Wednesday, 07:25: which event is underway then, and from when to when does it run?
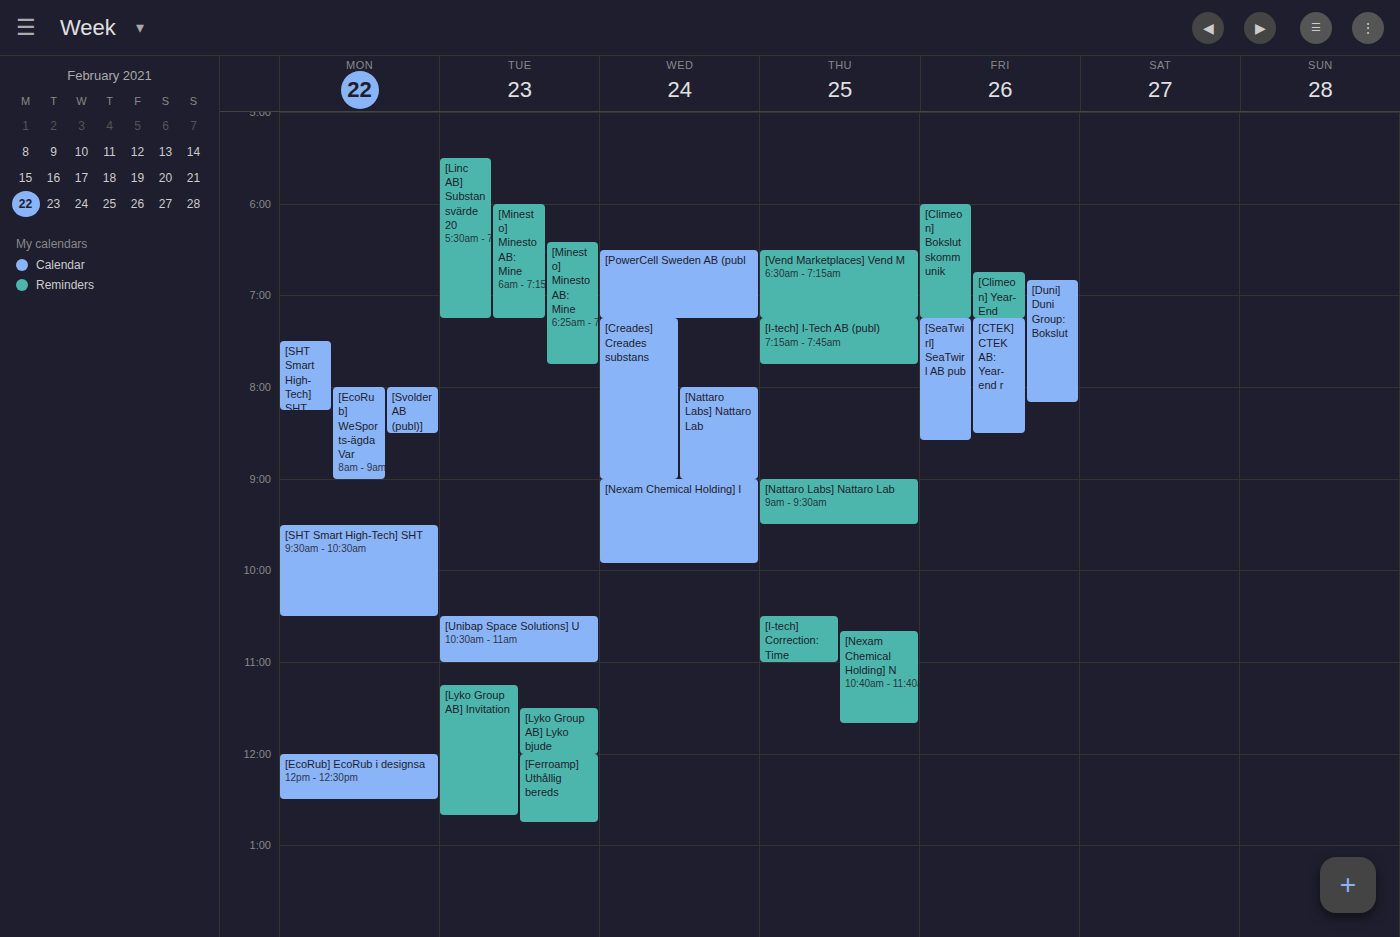
"[Creades] Creades substans", 07:15 to 09:00